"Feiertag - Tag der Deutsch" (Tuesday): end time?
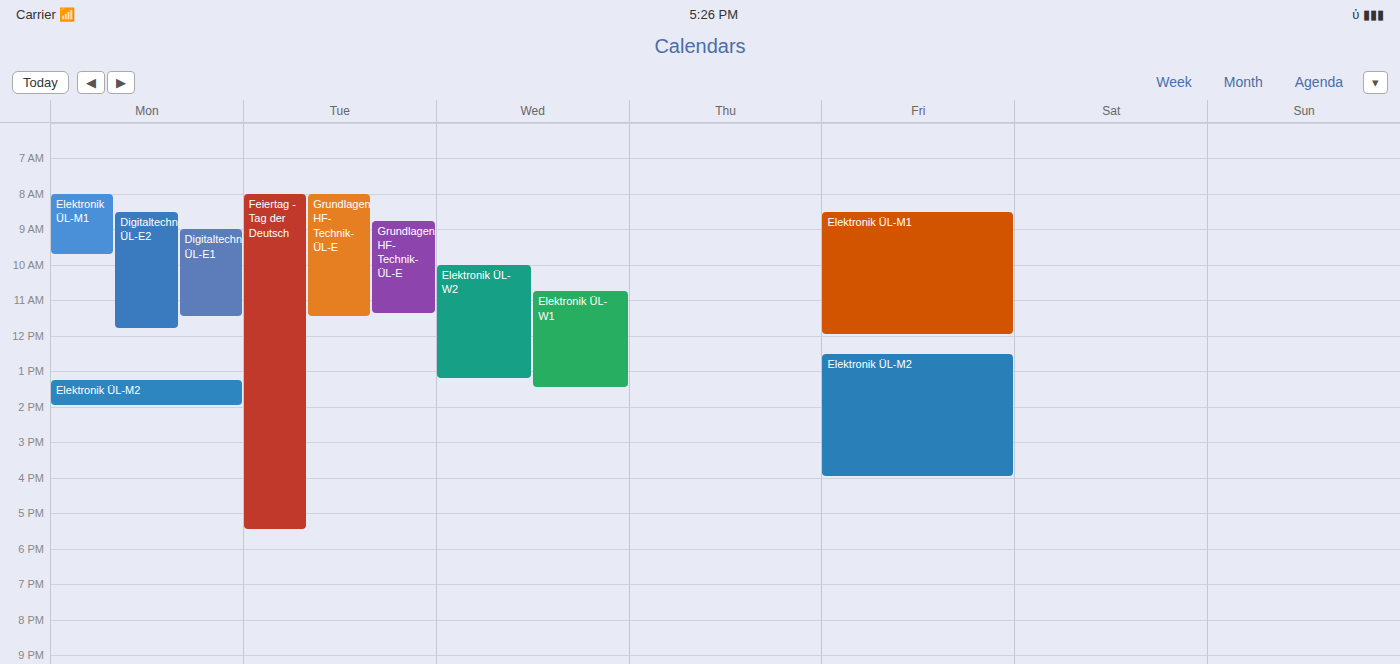
5:30 PM